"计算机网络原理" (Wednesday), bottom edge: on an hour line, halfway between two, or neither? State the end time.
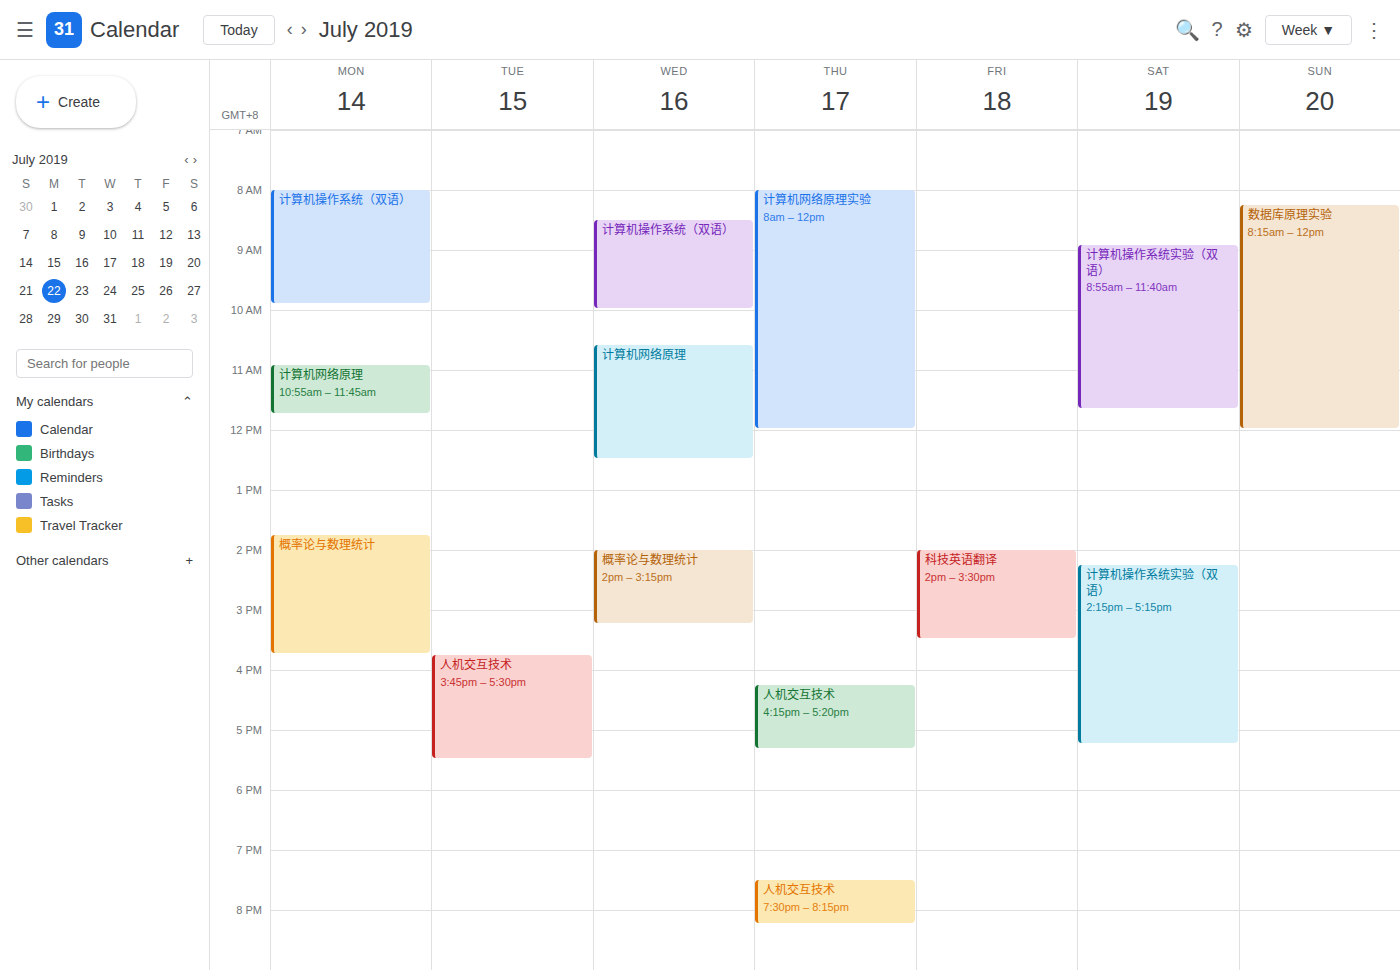
12:30 -- halfway between the 12:00 and 13:00 lines.